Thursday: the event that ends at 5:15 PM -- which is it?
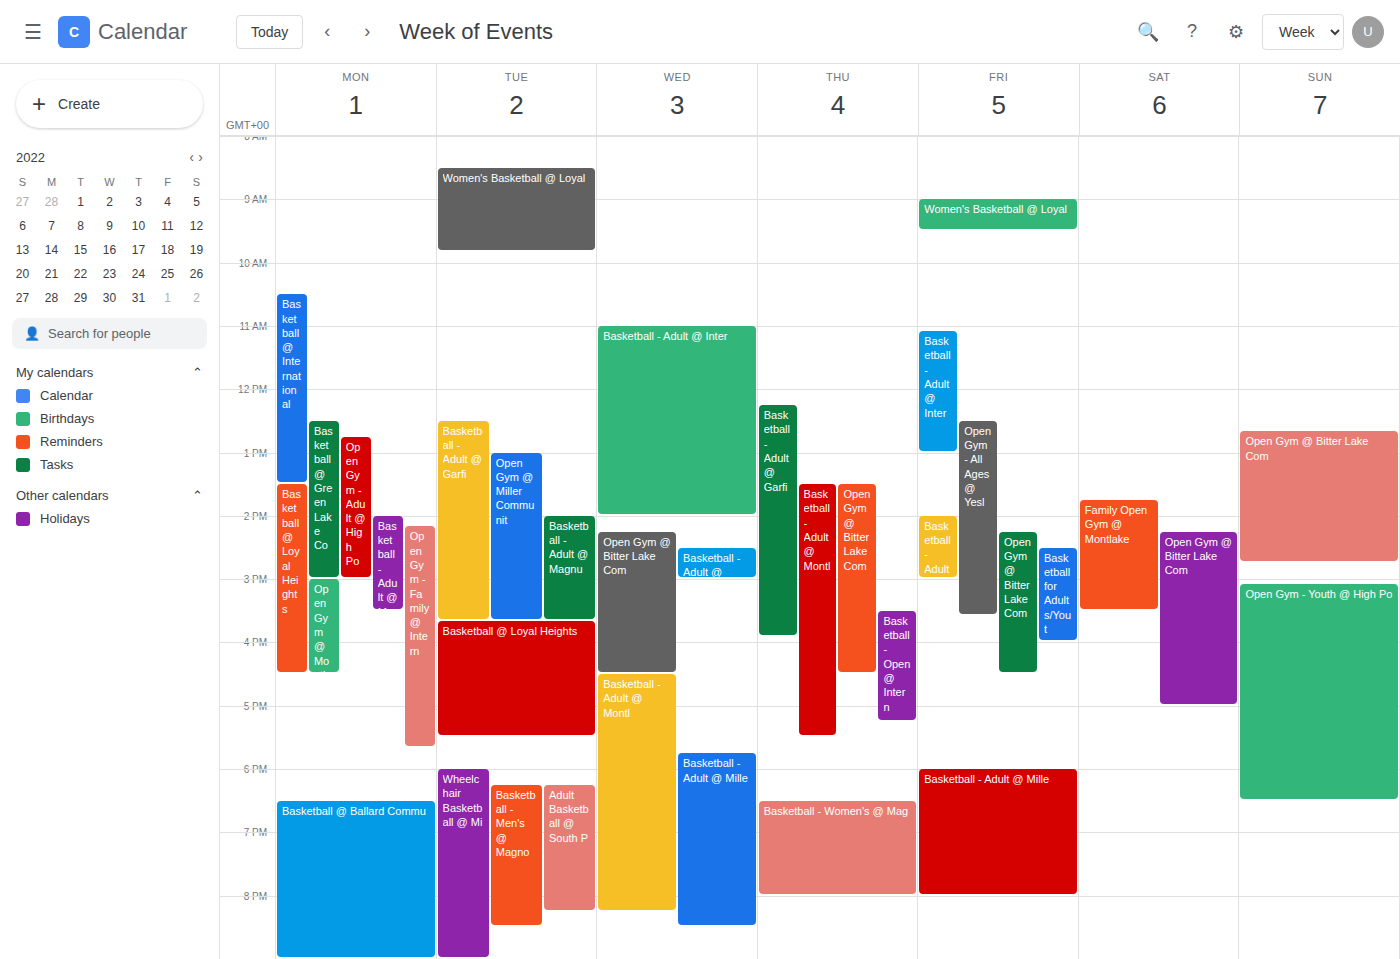
"Basketball - Open @ Intern"